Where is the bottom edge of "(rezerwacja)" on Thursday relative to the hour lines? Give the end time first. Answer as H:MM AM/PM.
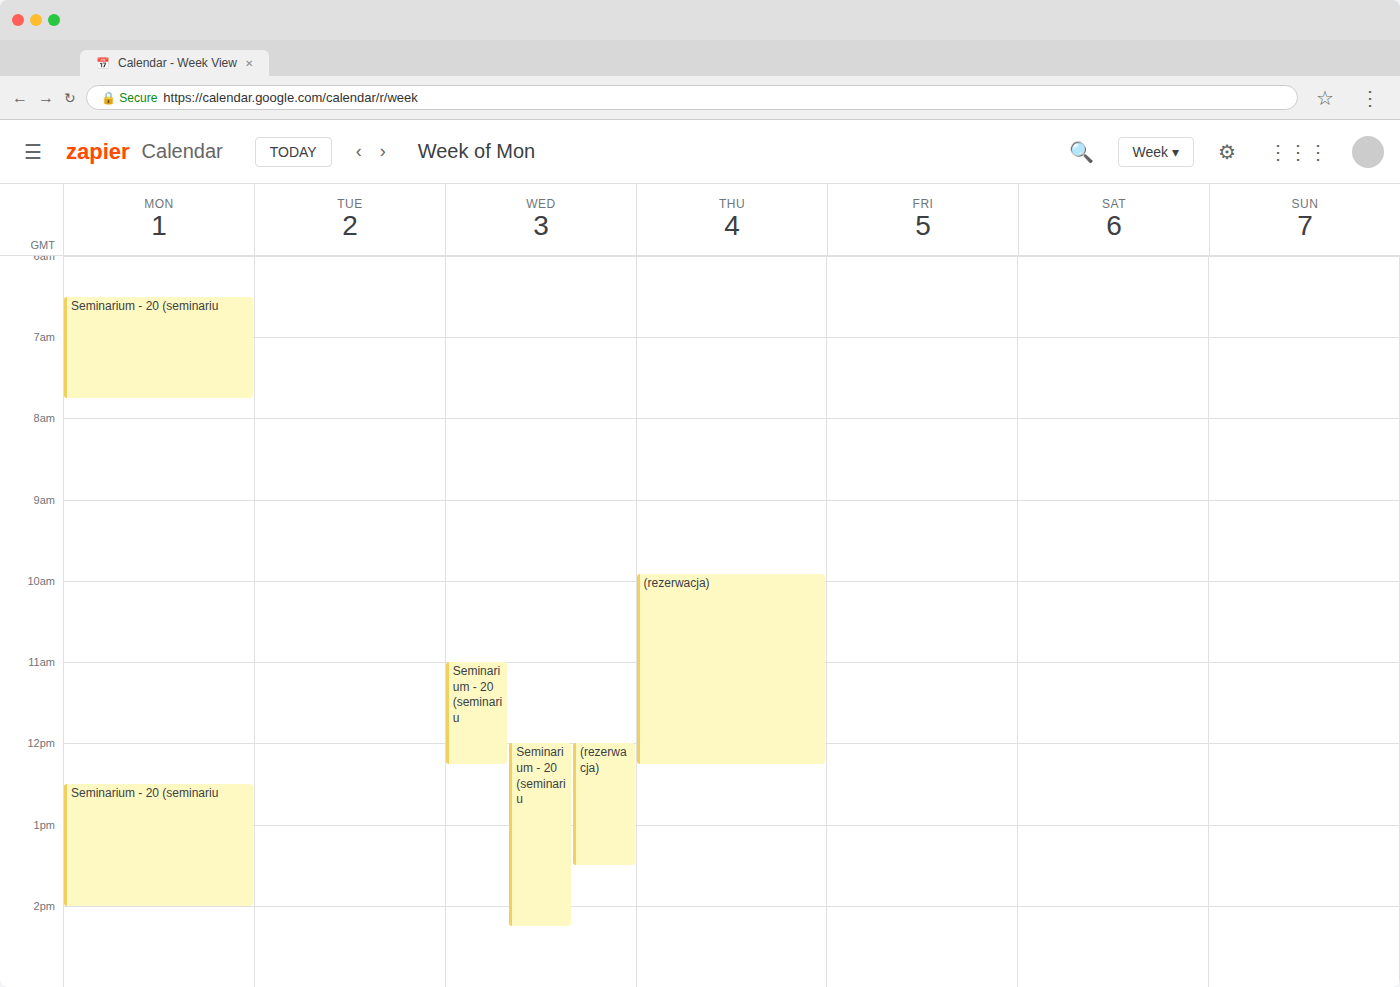
12:15 PM -- neither: a quarter of the way from the 12 PM line to the 1 PM line.